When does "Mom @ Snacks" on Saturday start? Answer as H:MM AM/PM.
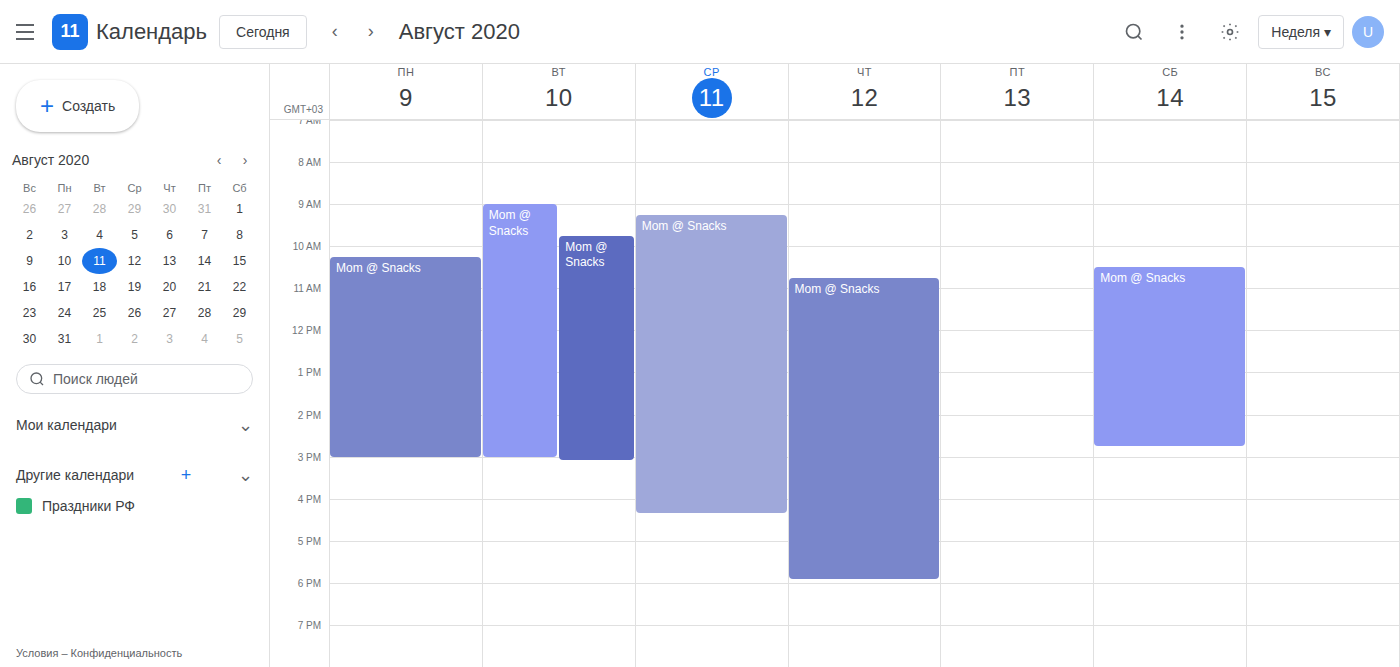
10:30 AM